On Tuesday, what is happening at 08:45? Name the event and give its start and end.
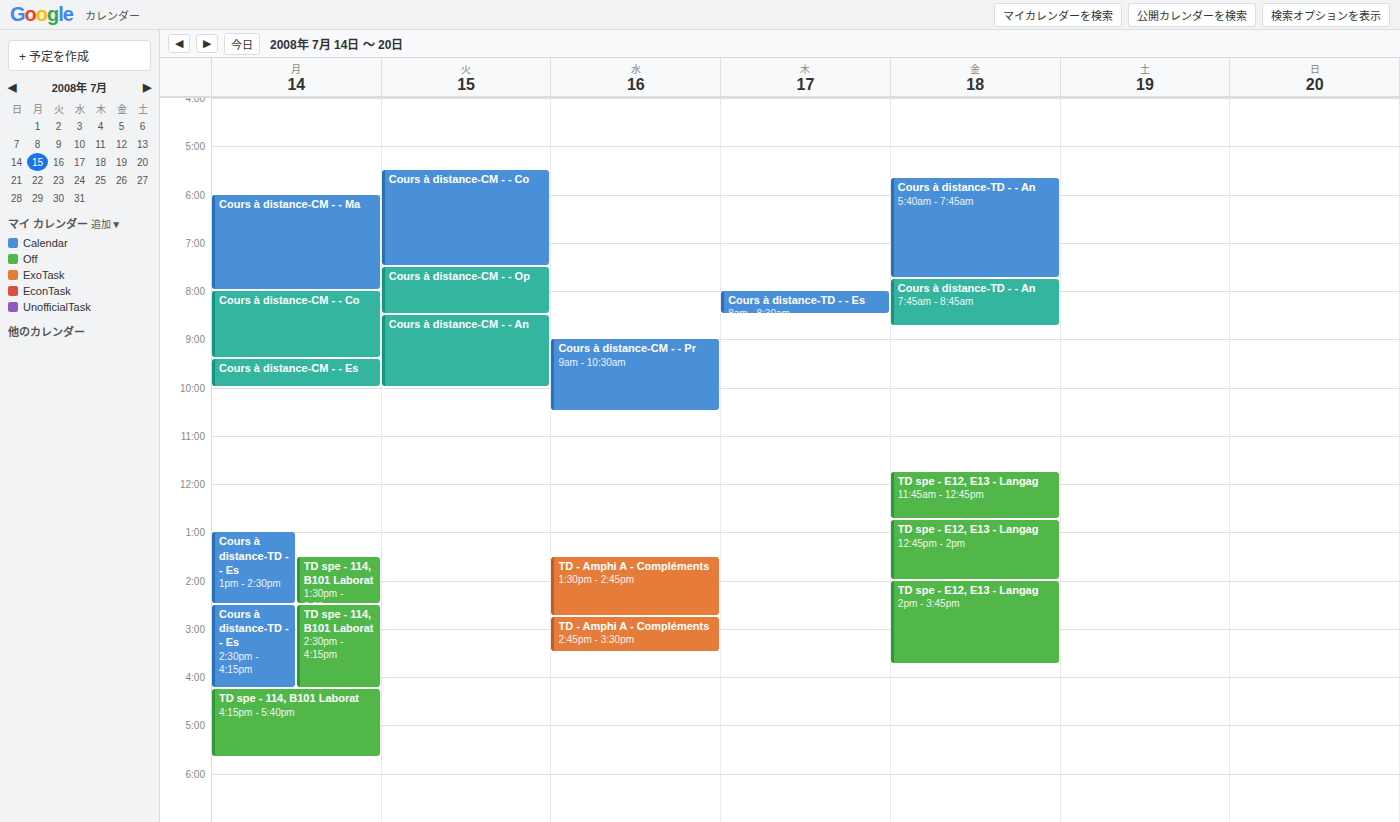
"Cours à distance-CM - - An", 08:30 to 10:00